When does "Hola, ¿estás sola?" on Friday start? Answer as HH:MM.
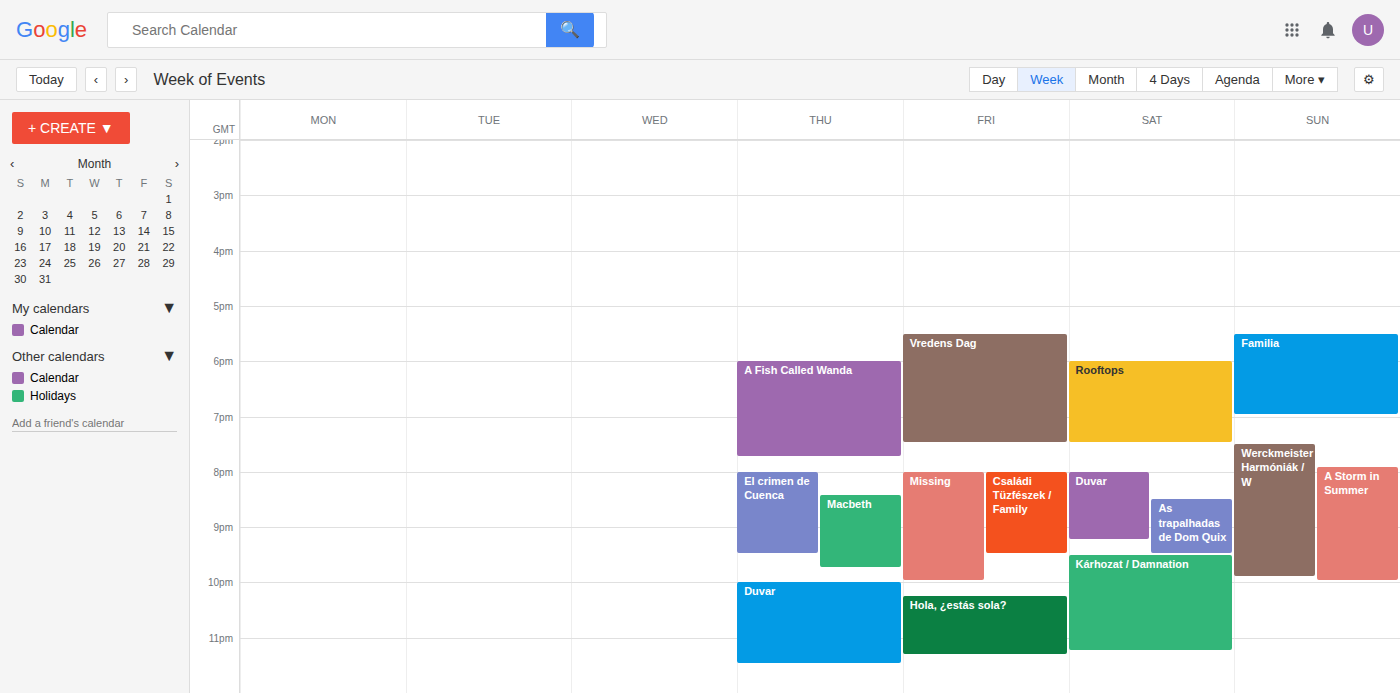
22:15